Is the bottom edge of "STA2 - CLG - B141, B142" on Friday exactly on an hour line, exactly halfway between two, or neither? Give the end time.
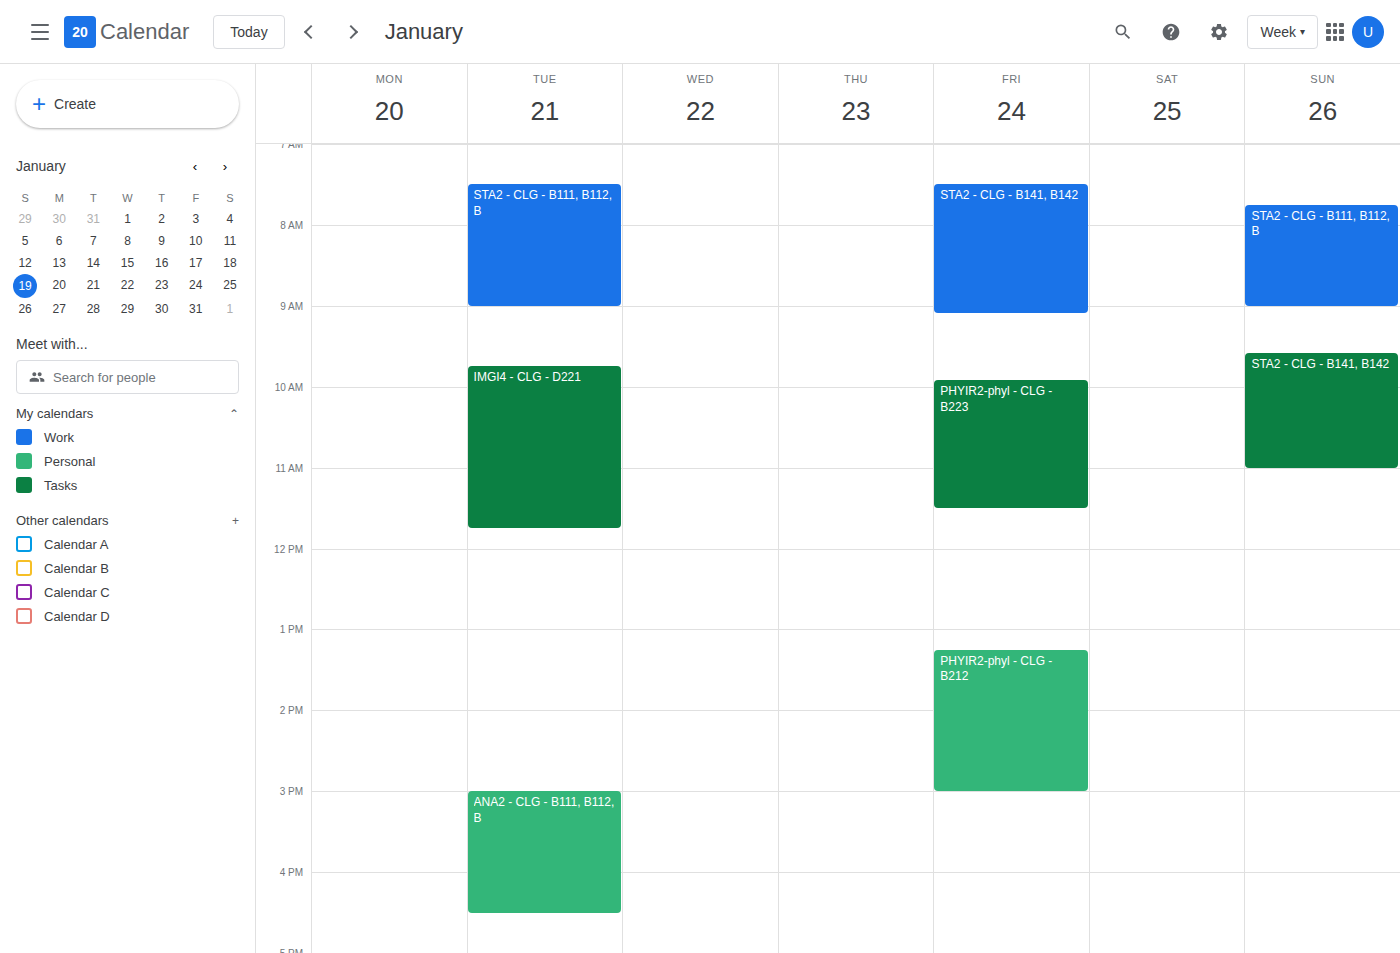
09:05 -- neither: 5 minutes below the 09:00 line and 55 minutes above the 10:00 line.